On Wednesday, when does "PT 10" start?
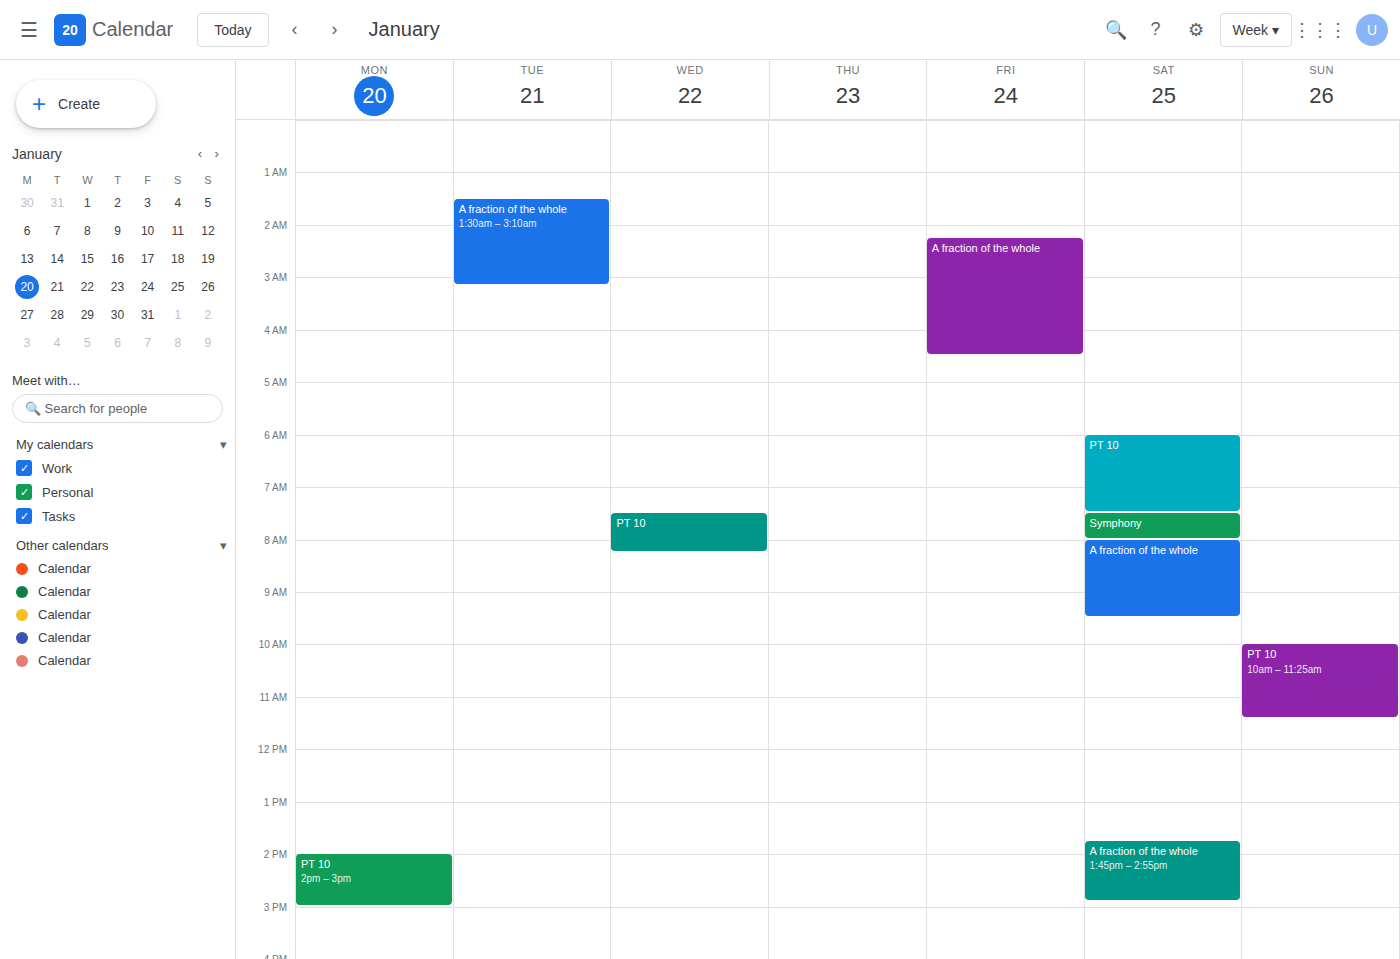
07:30